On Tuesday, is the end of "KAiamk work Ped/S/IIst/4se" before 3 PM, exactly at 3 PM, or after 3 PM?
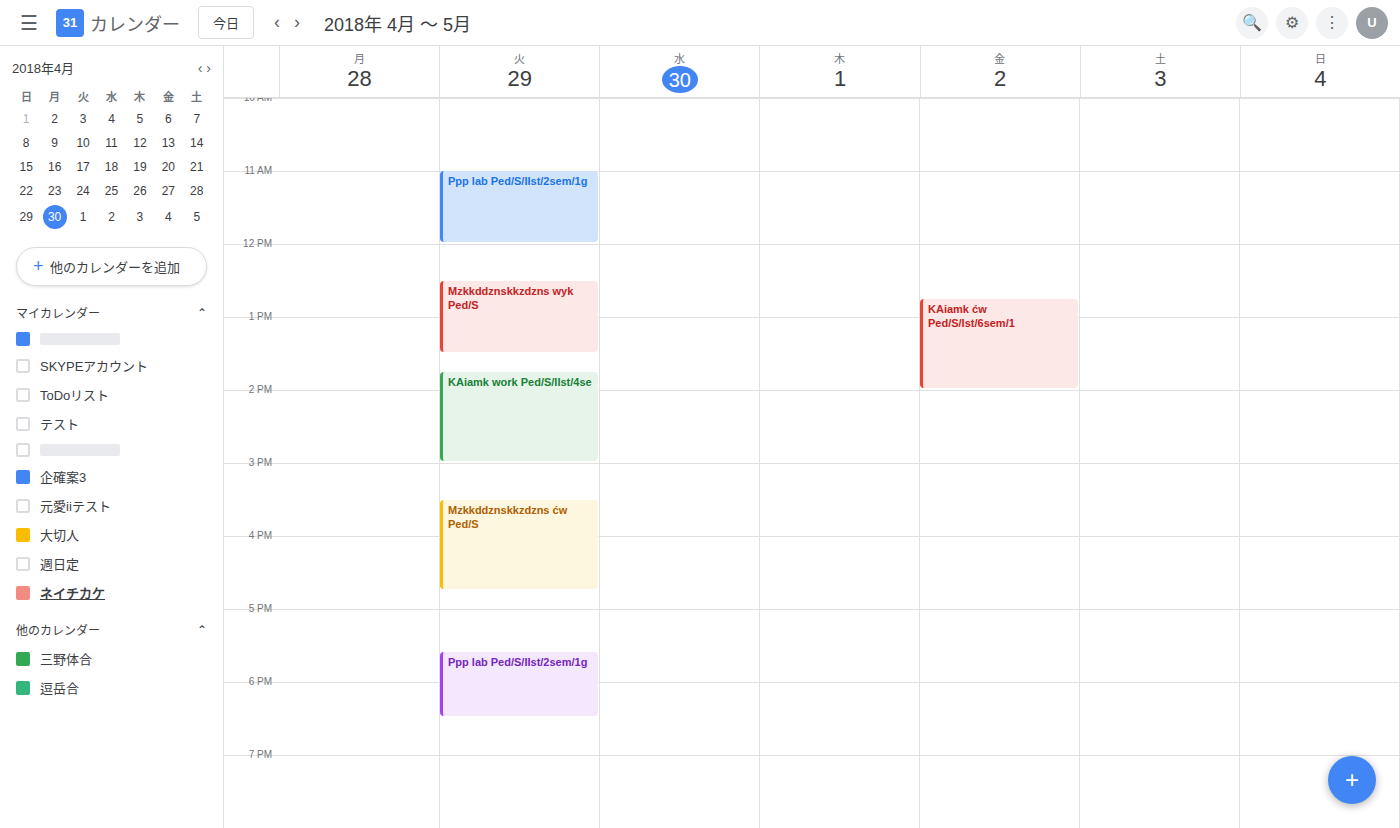
3:00 PM -- exactly at 3 PM, on the 3 PM line.